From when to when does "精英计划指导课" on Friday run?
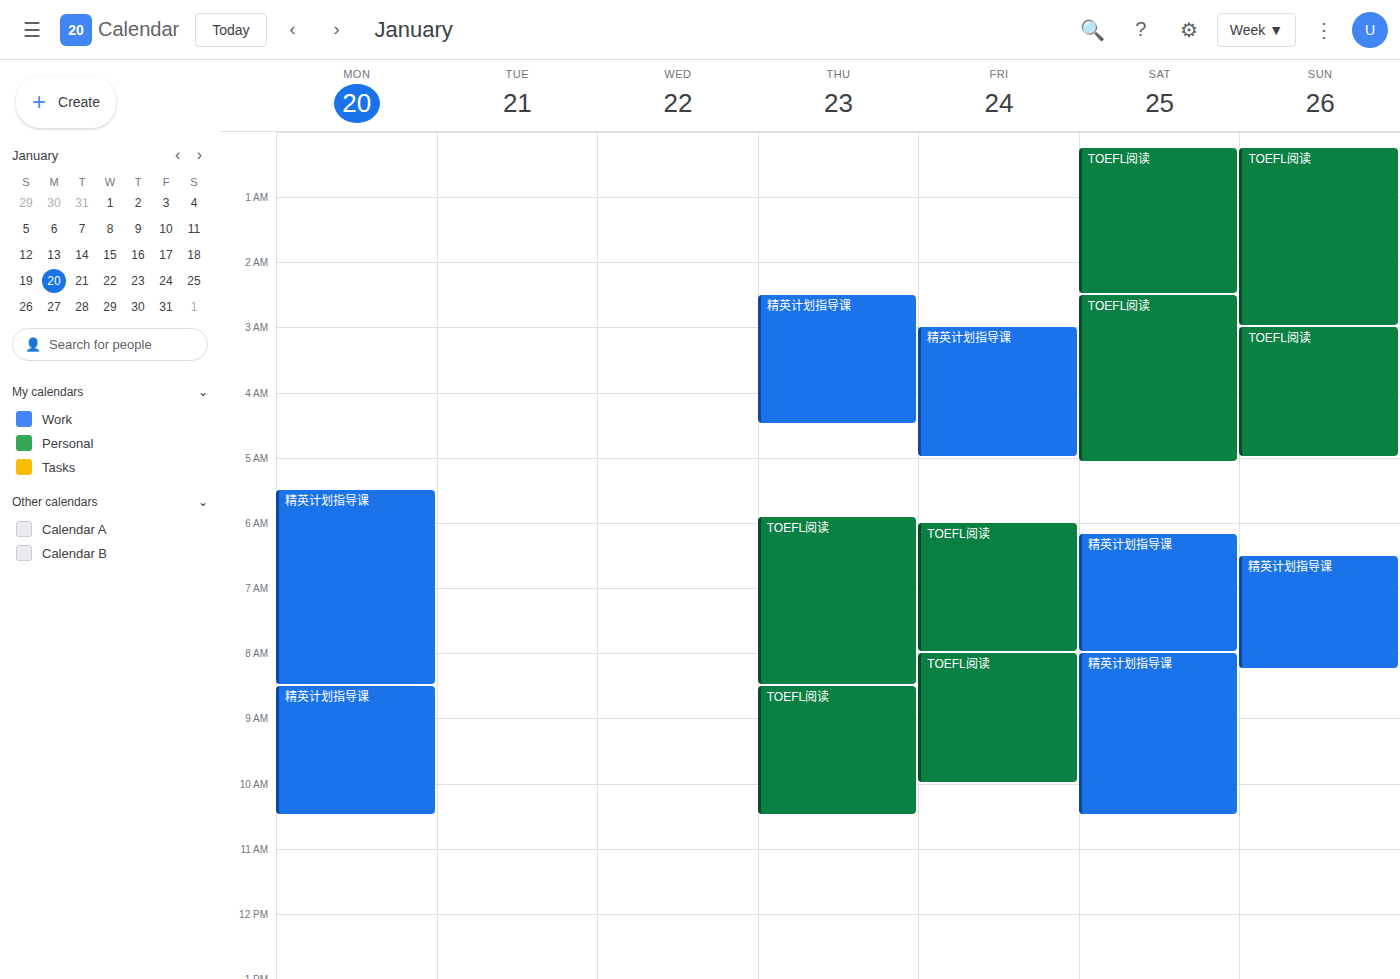
3:00 AM to 5:00 AM